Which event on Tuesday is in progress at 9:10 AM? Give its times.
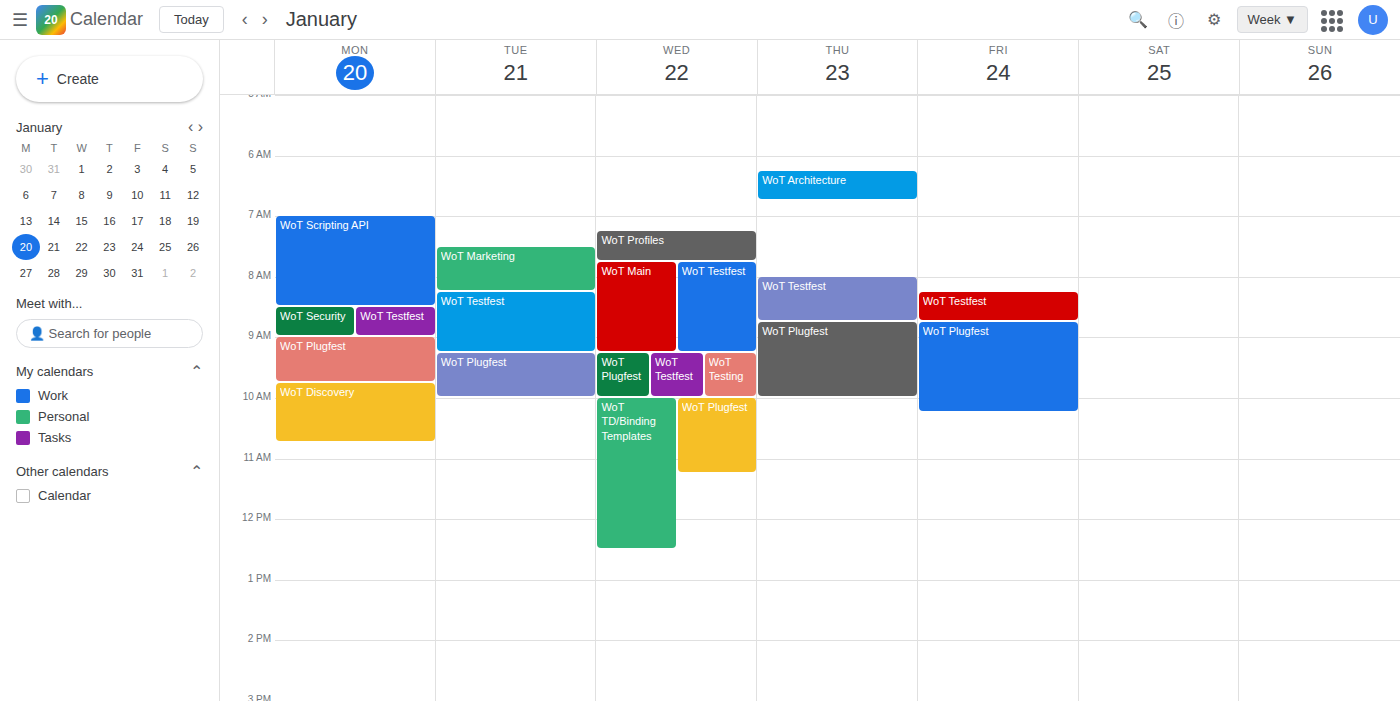
"WoT Testfest", 8:15 AM to 9:15 AM